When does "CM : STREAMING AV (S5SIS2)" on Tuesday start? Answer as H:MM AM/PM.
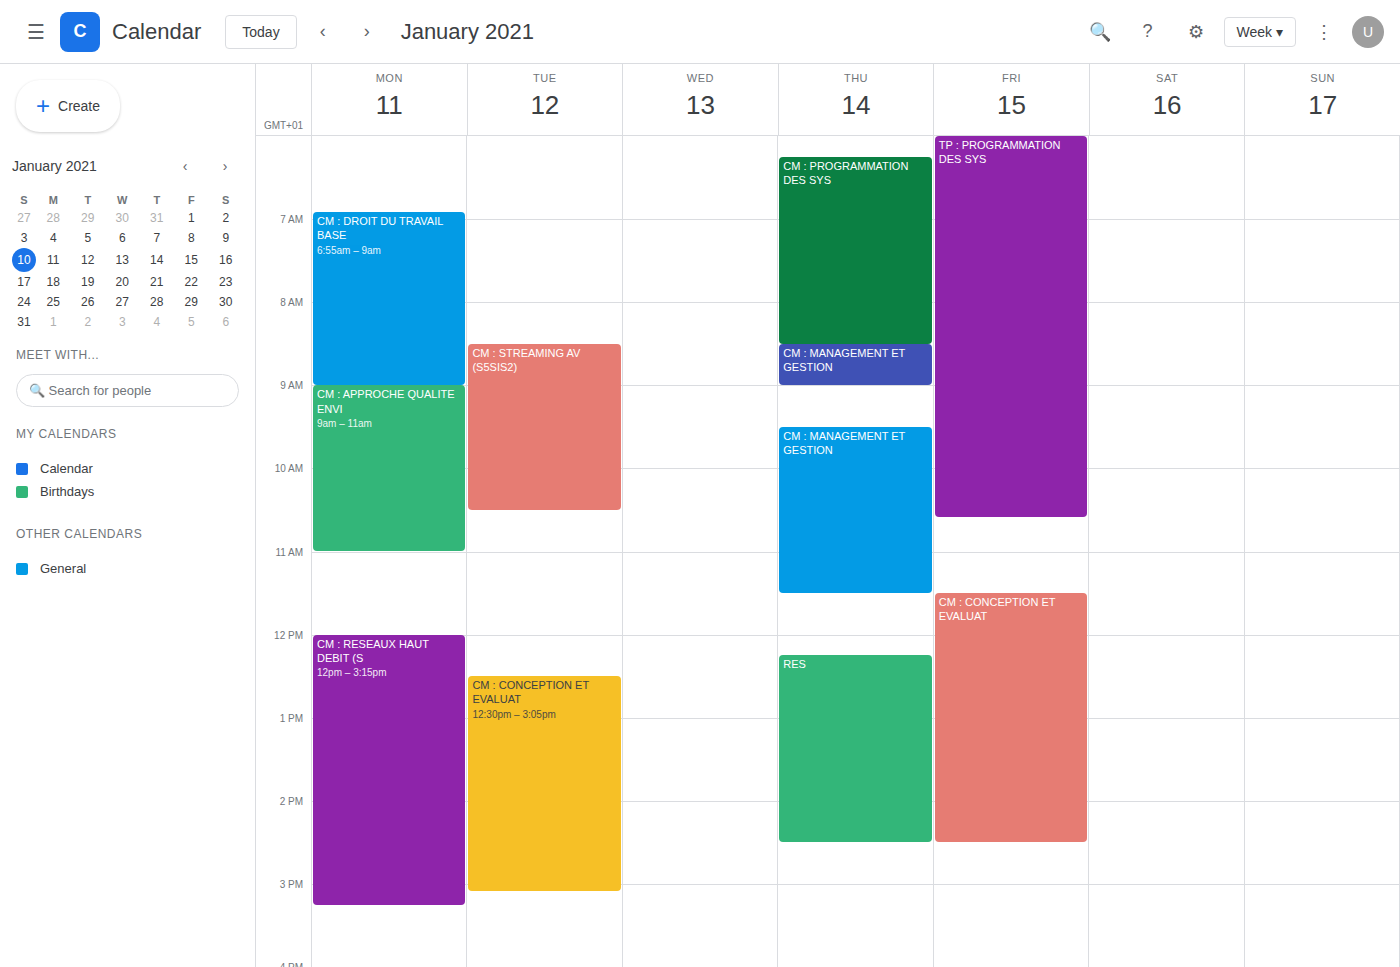
8:30 AM